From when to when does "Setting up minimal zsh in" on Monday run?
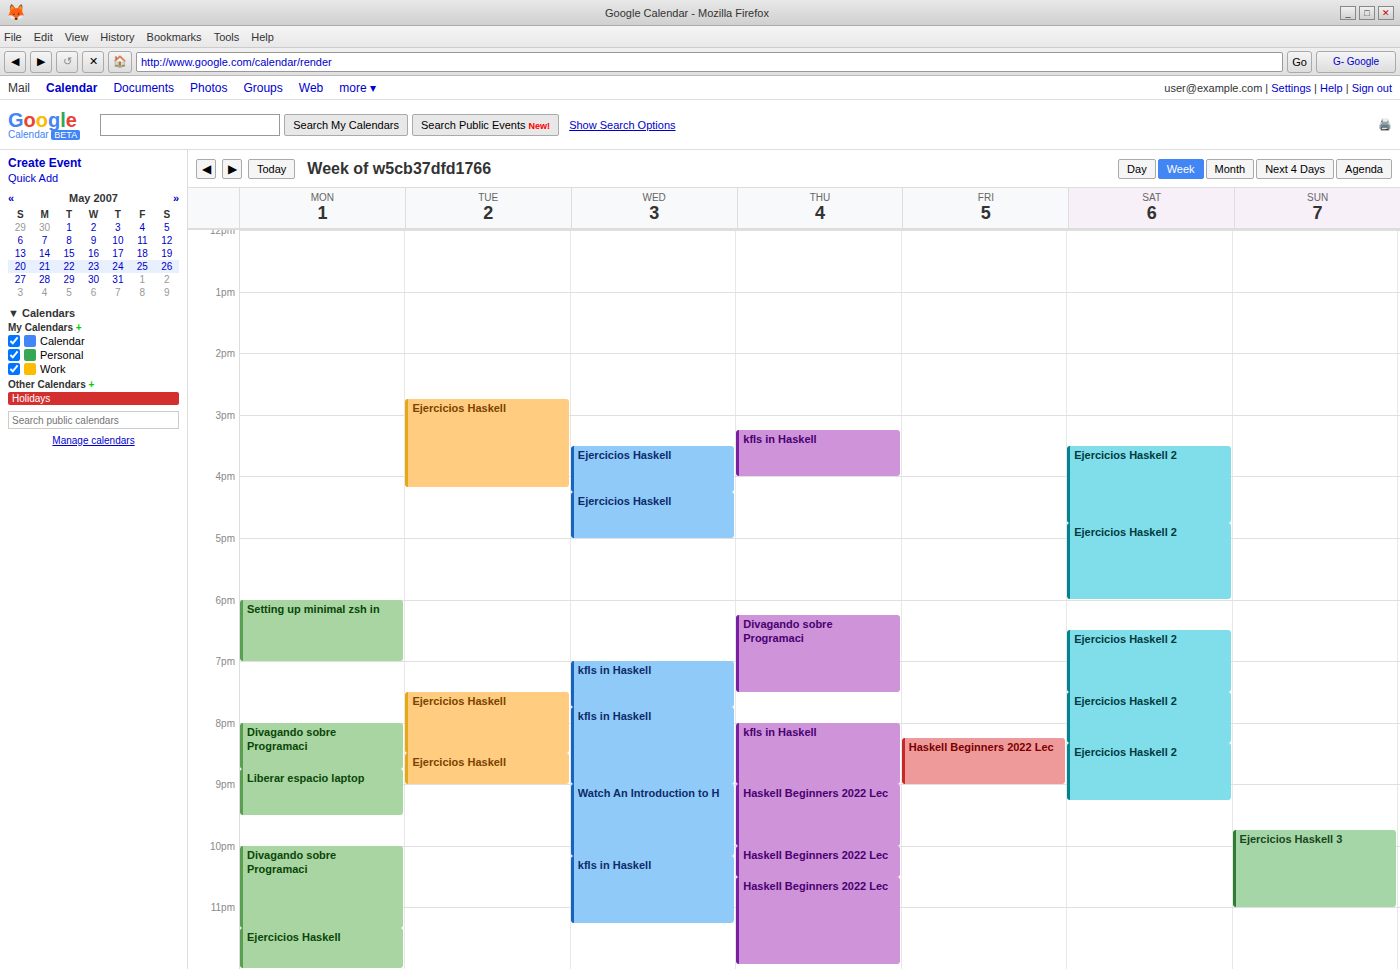
6:00 PM to 7:00 PM